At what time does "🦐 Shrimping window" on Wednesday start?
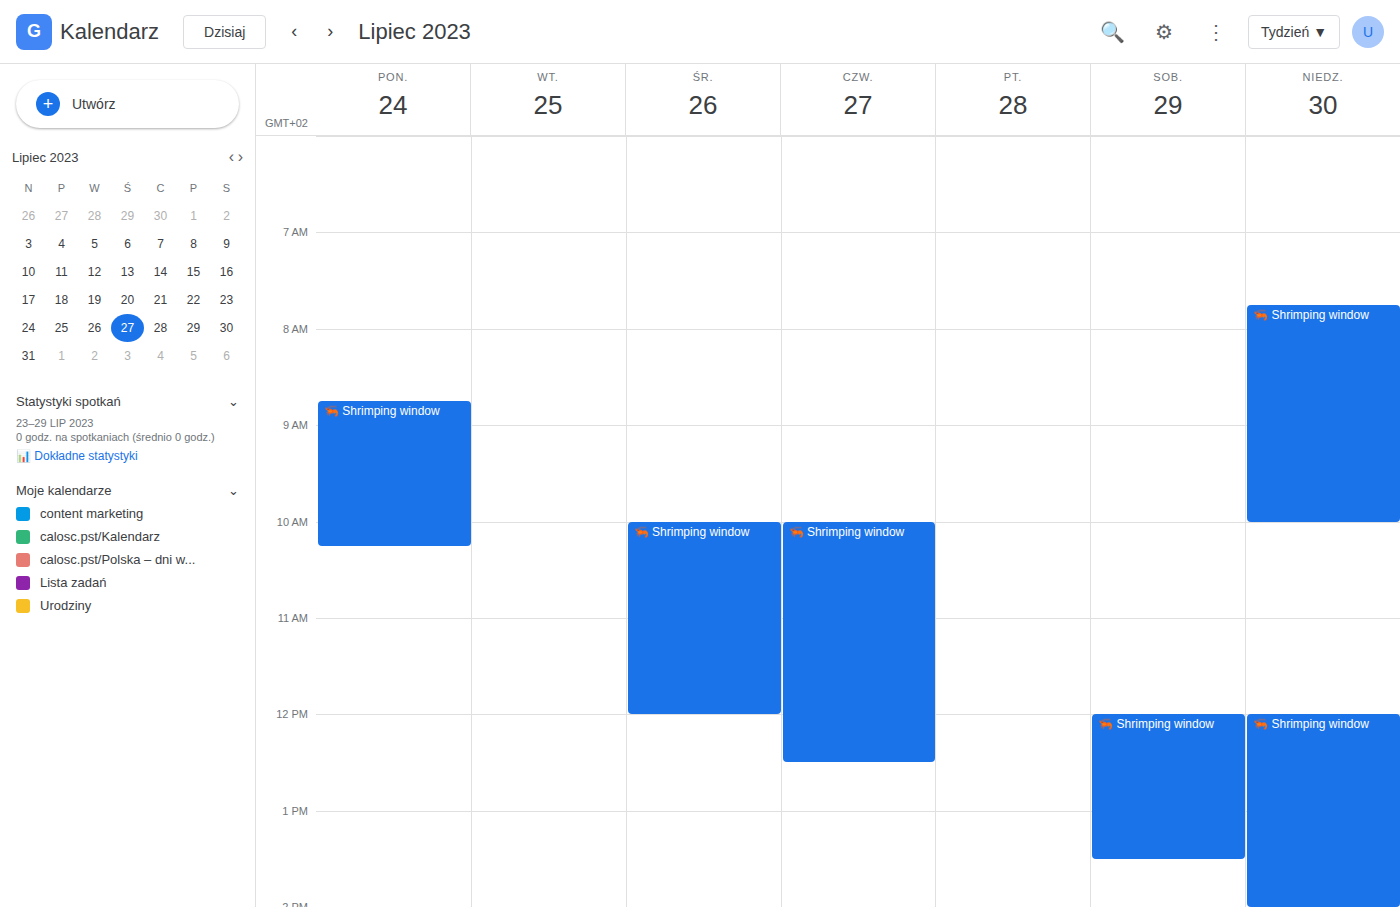
10:00 AM